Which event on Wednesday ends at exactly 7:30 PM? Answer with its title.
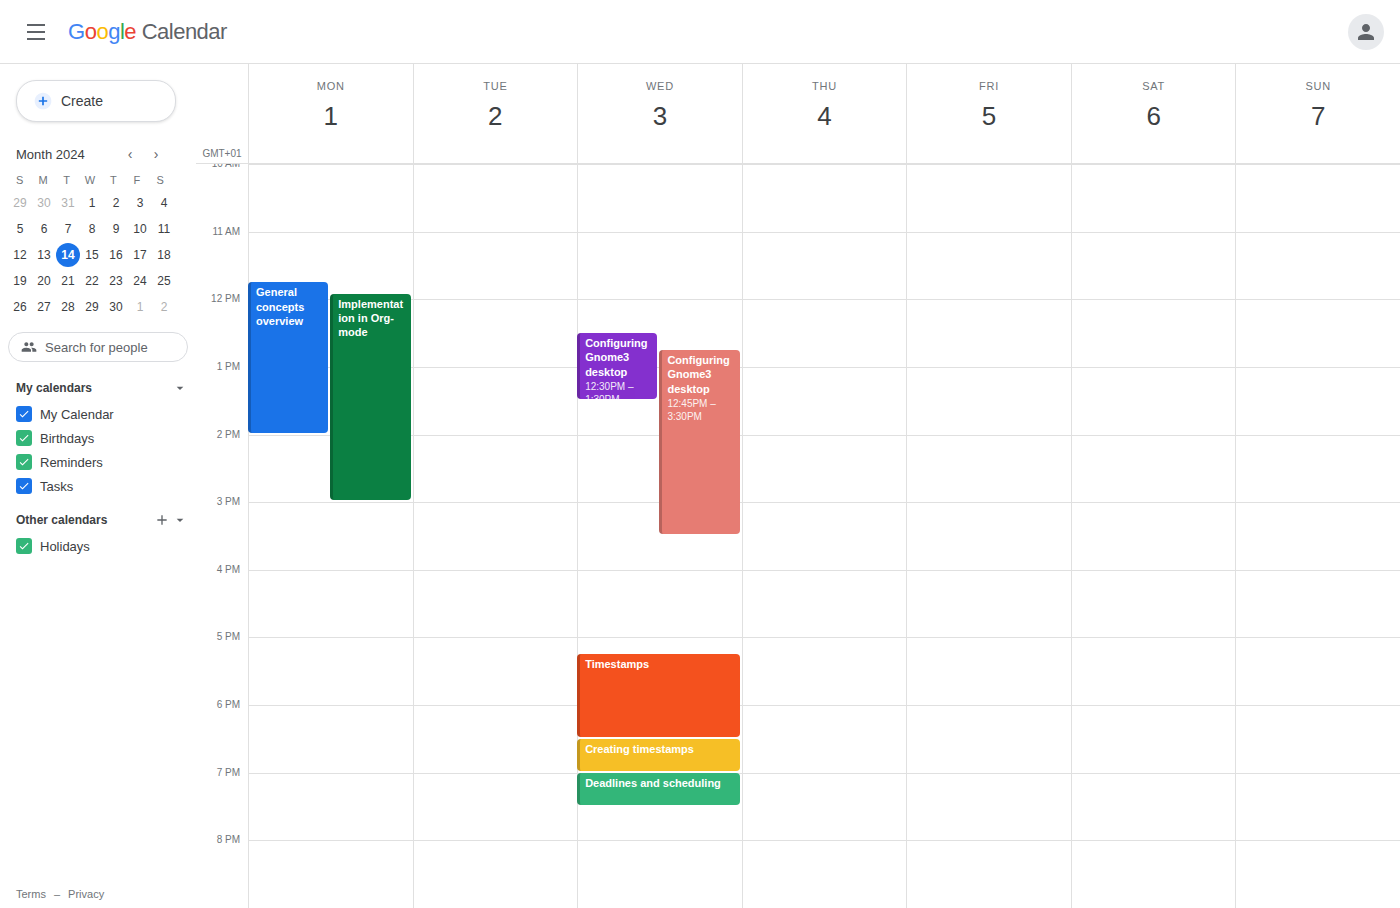
"Deadlines and scheduling"